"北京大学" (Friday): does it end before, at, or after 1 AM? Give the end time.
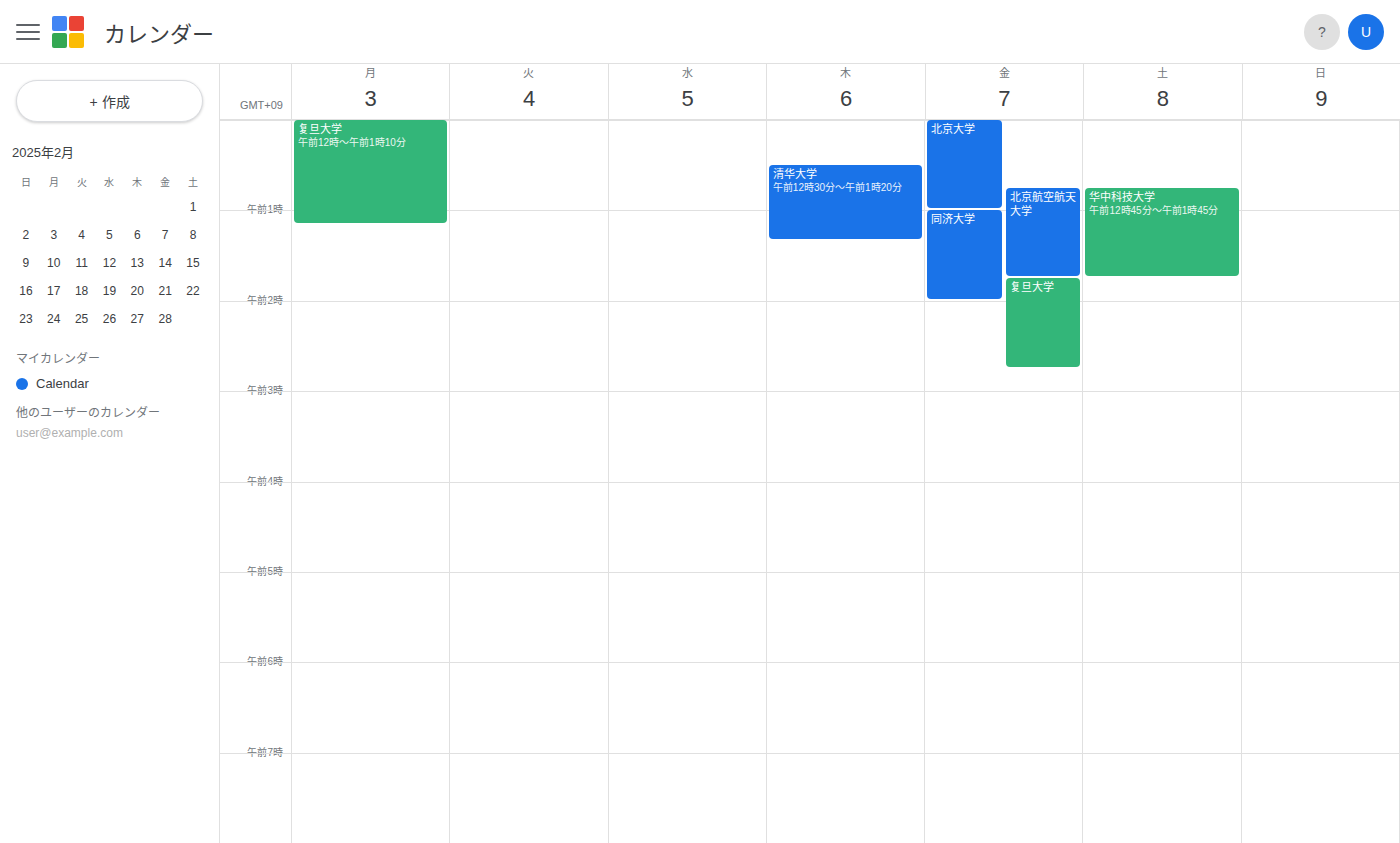
1:00 AM -- exactly at 1 AM, on the 1 AM line.